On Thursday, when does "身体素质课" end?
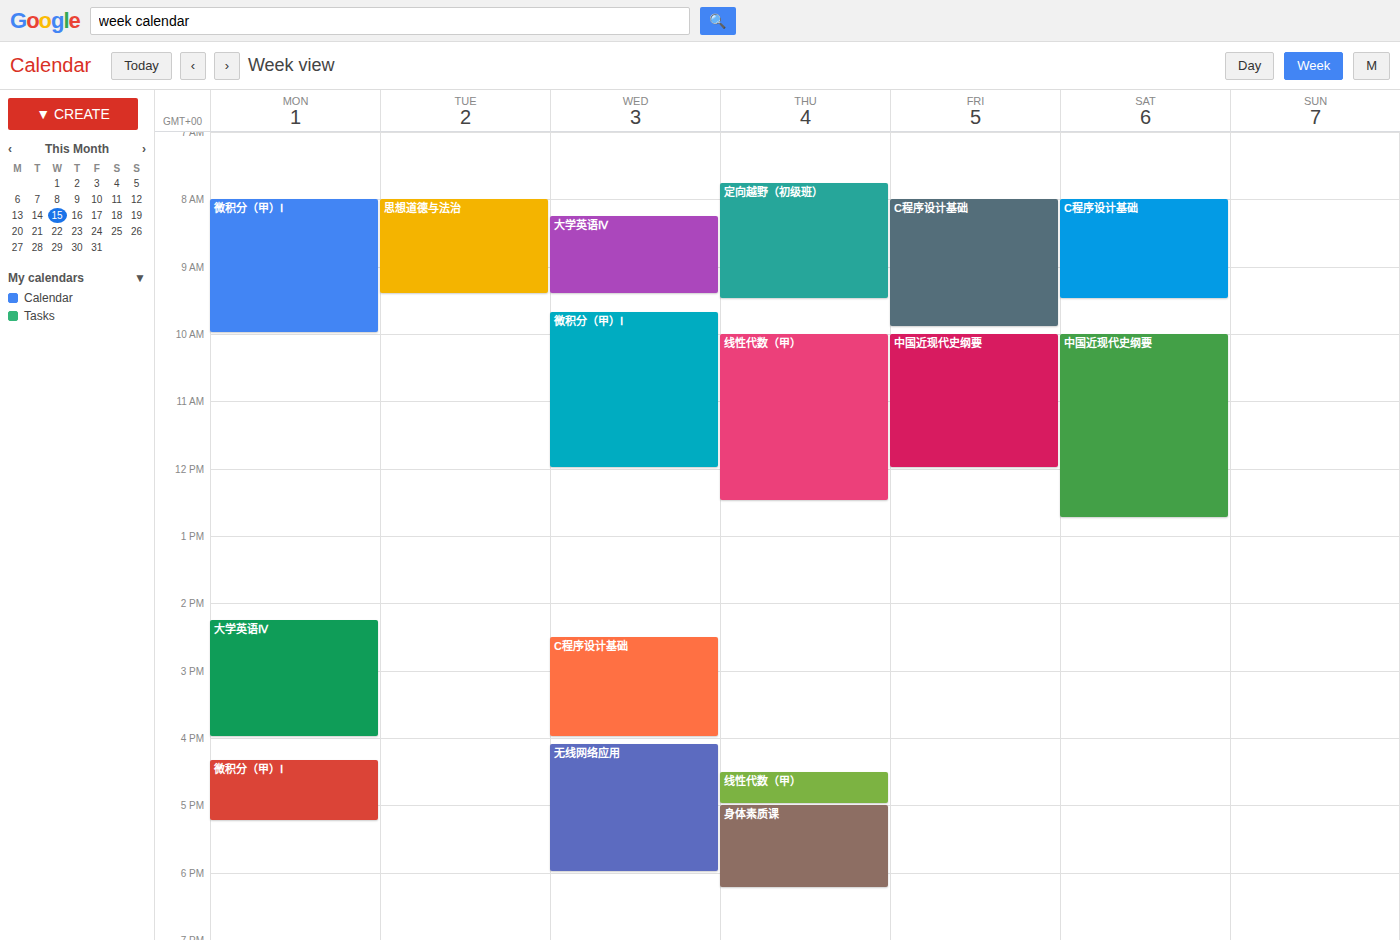
18:15